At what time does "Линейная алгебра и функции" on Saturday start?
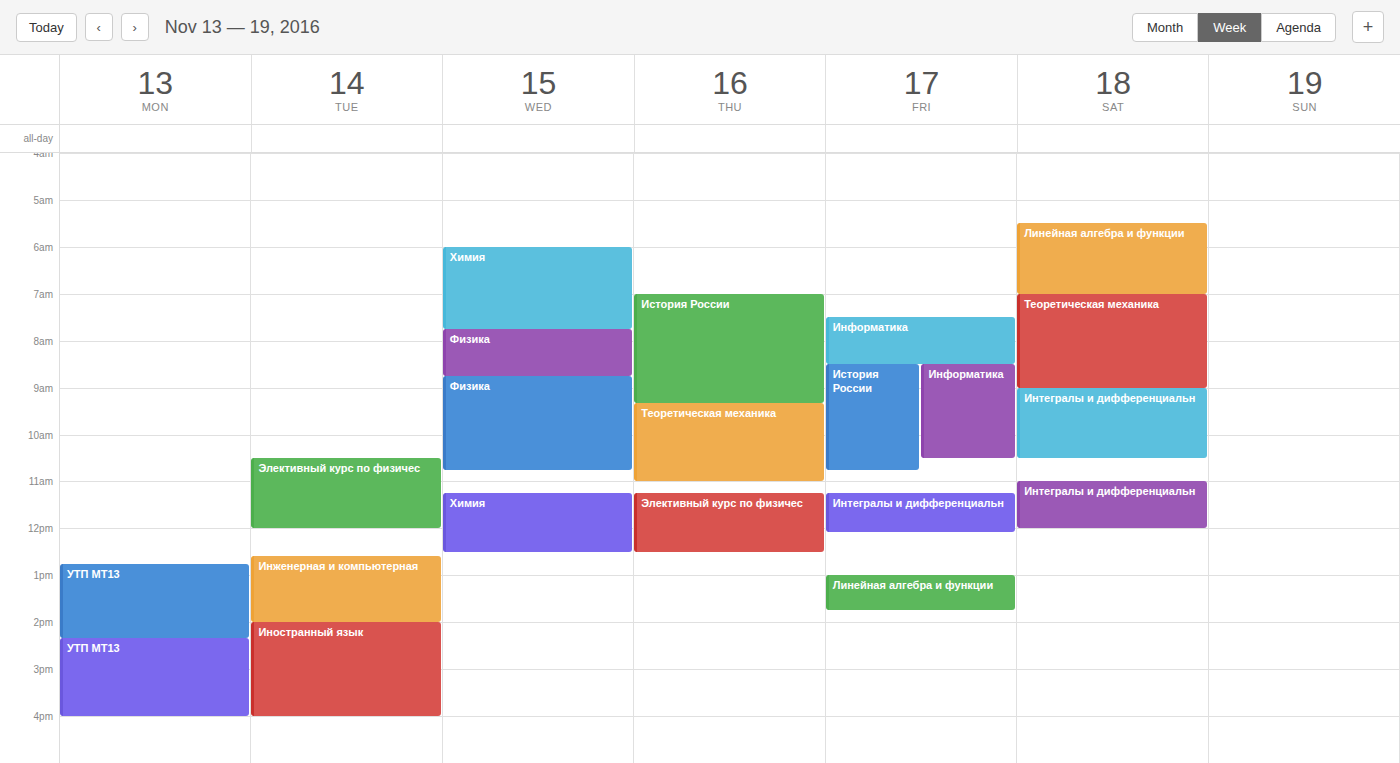
5:30 AM